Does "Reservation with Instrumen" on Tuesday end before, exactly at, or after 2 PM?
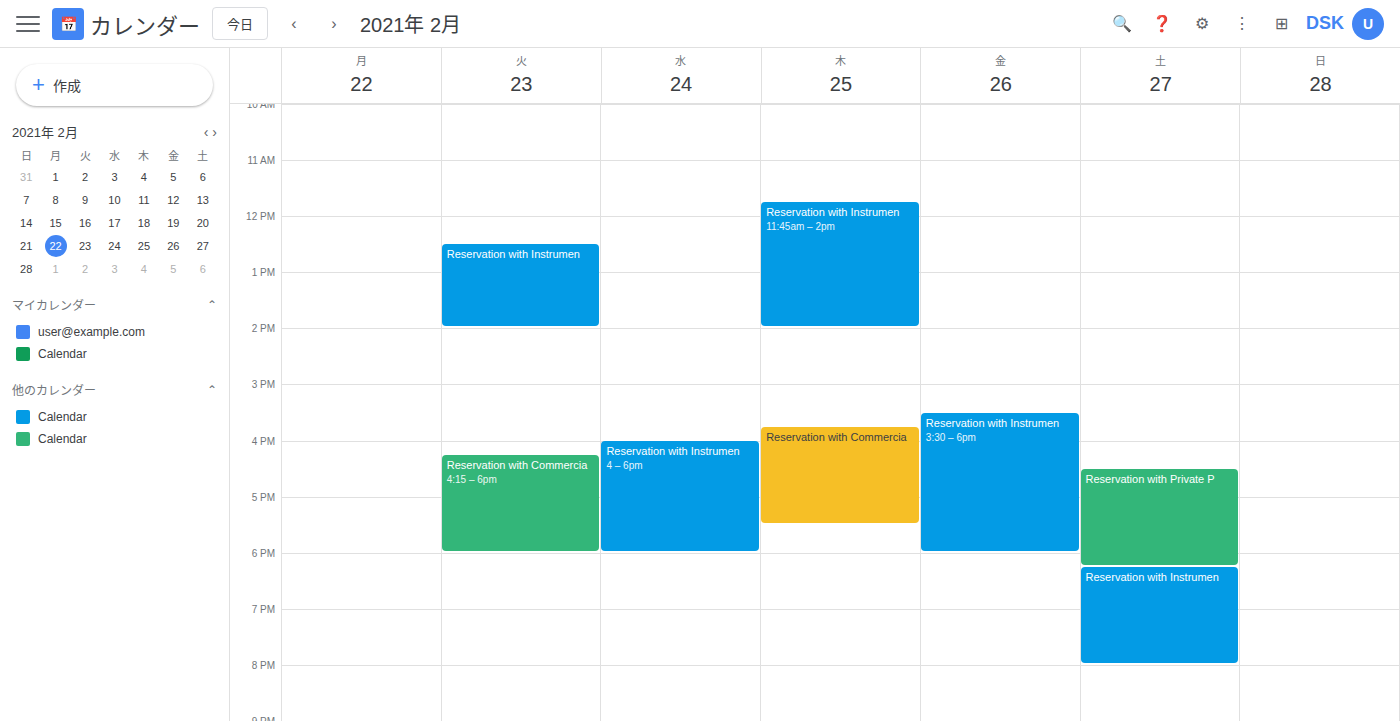
2:00 PM -- exactly at 2 PM, on the 2 PM line.